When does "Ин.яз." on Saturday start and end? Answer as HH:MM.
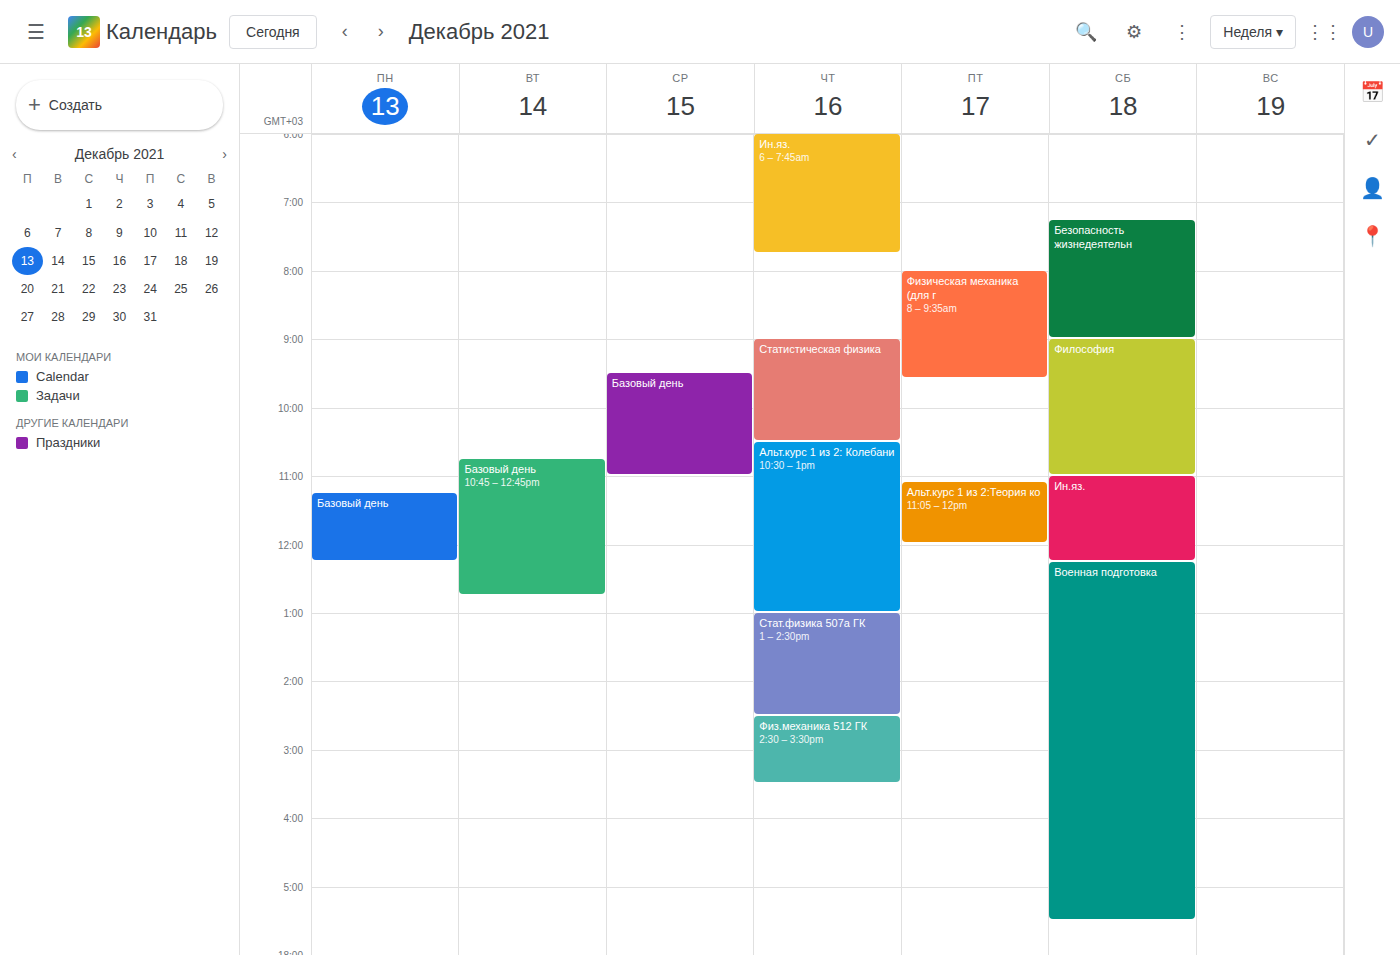
11:00 to 12:15